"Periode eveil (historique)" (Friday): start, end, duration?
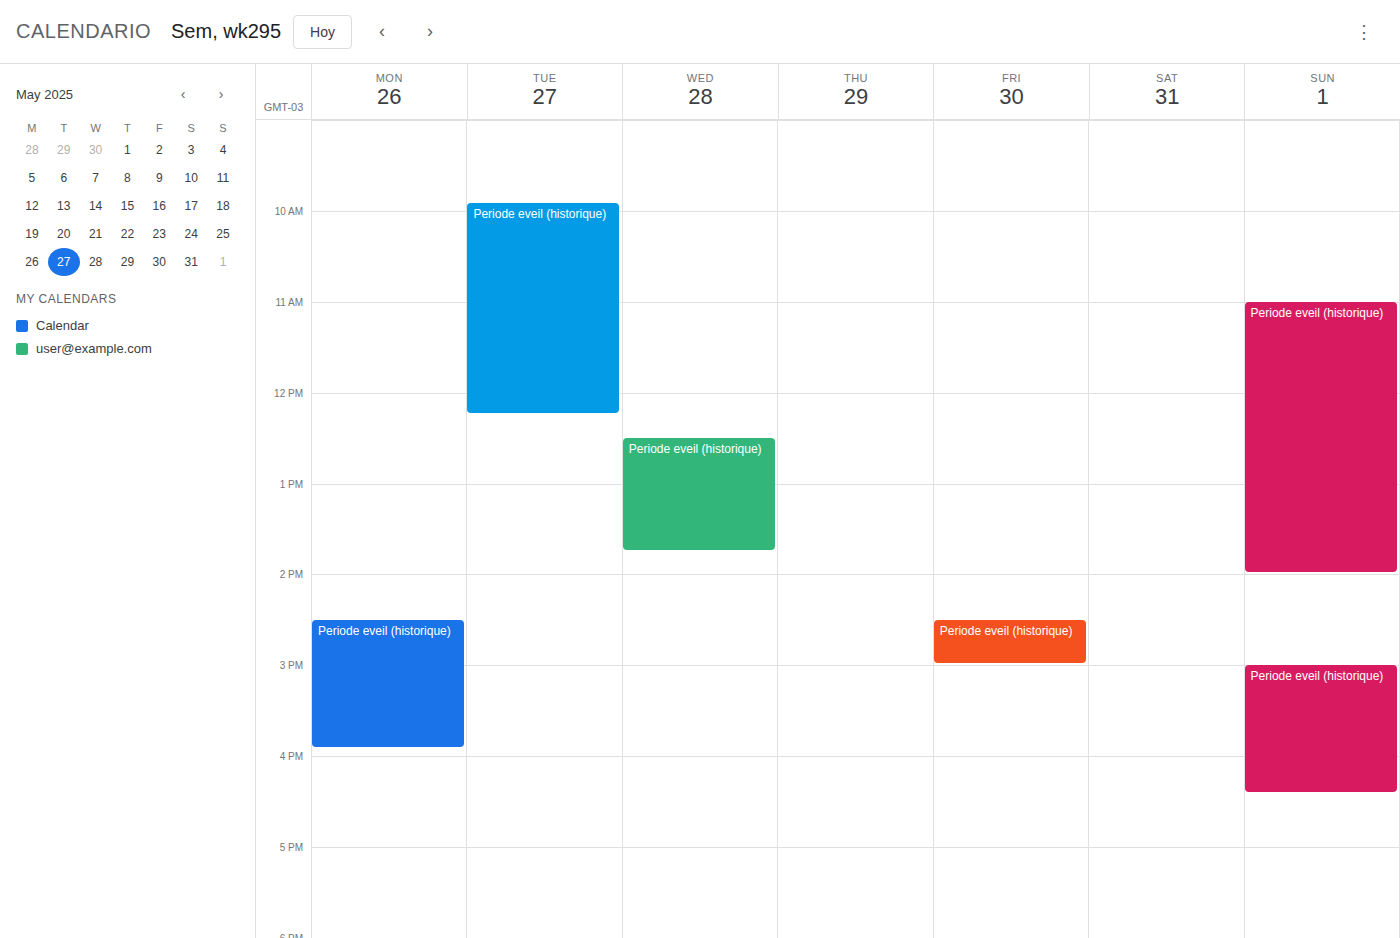
14:30 to 15:00, 30 minutes